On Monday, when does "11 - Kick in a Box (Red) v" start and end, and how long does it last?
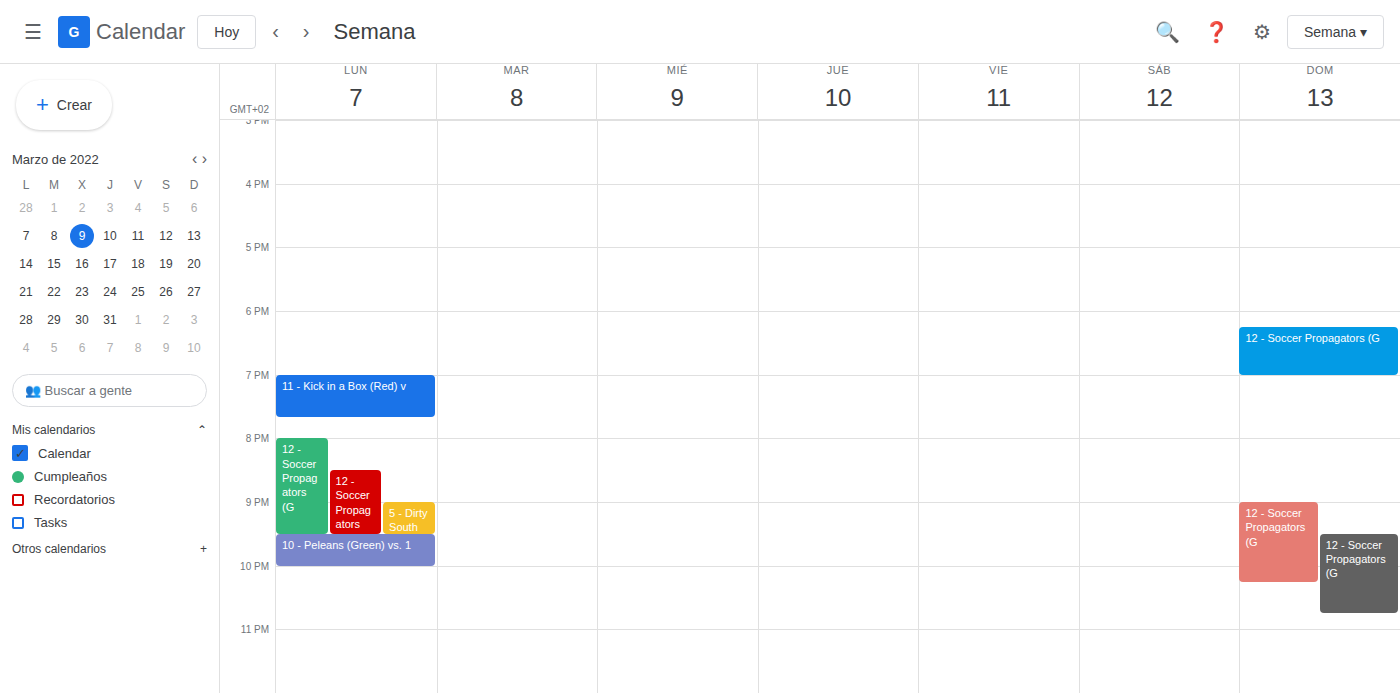
7:00 PM to 7:40 PM, 40 minutes